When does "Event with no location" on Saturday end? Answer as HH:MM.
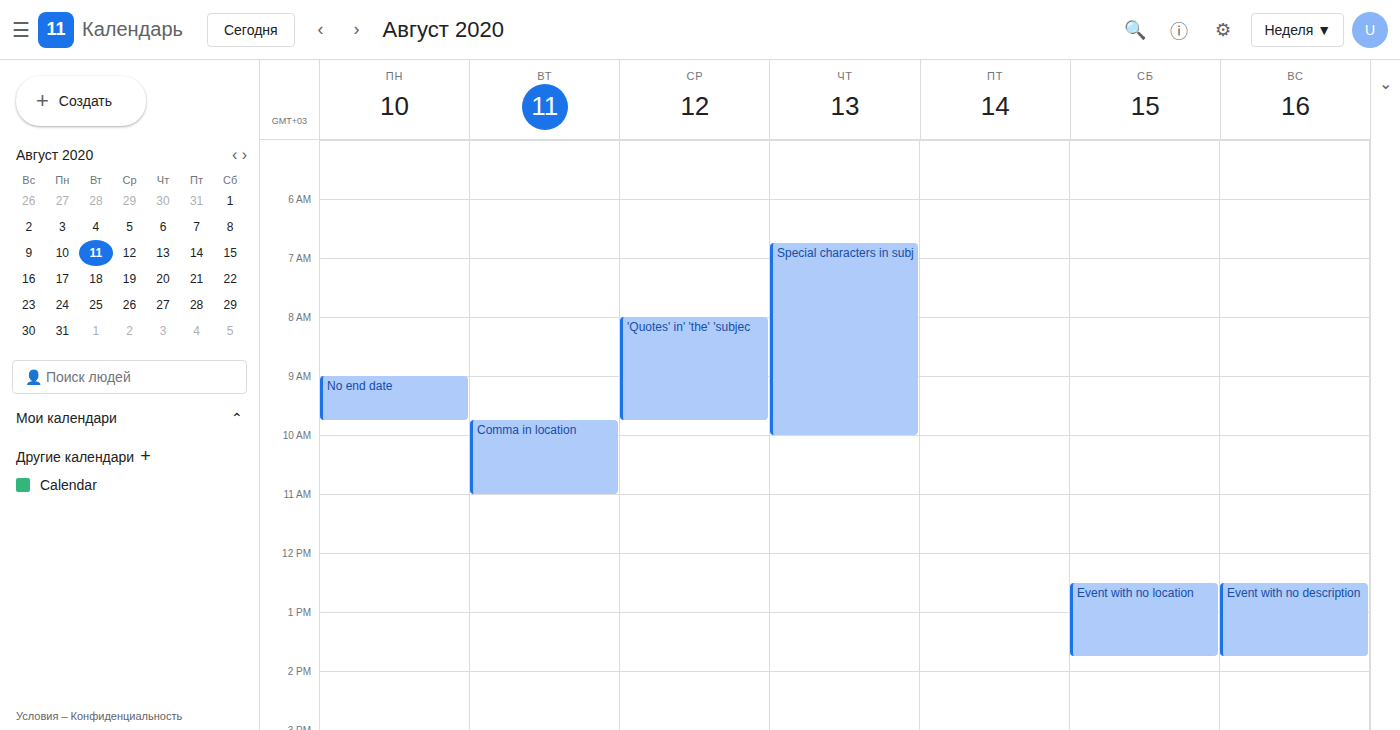
13:45